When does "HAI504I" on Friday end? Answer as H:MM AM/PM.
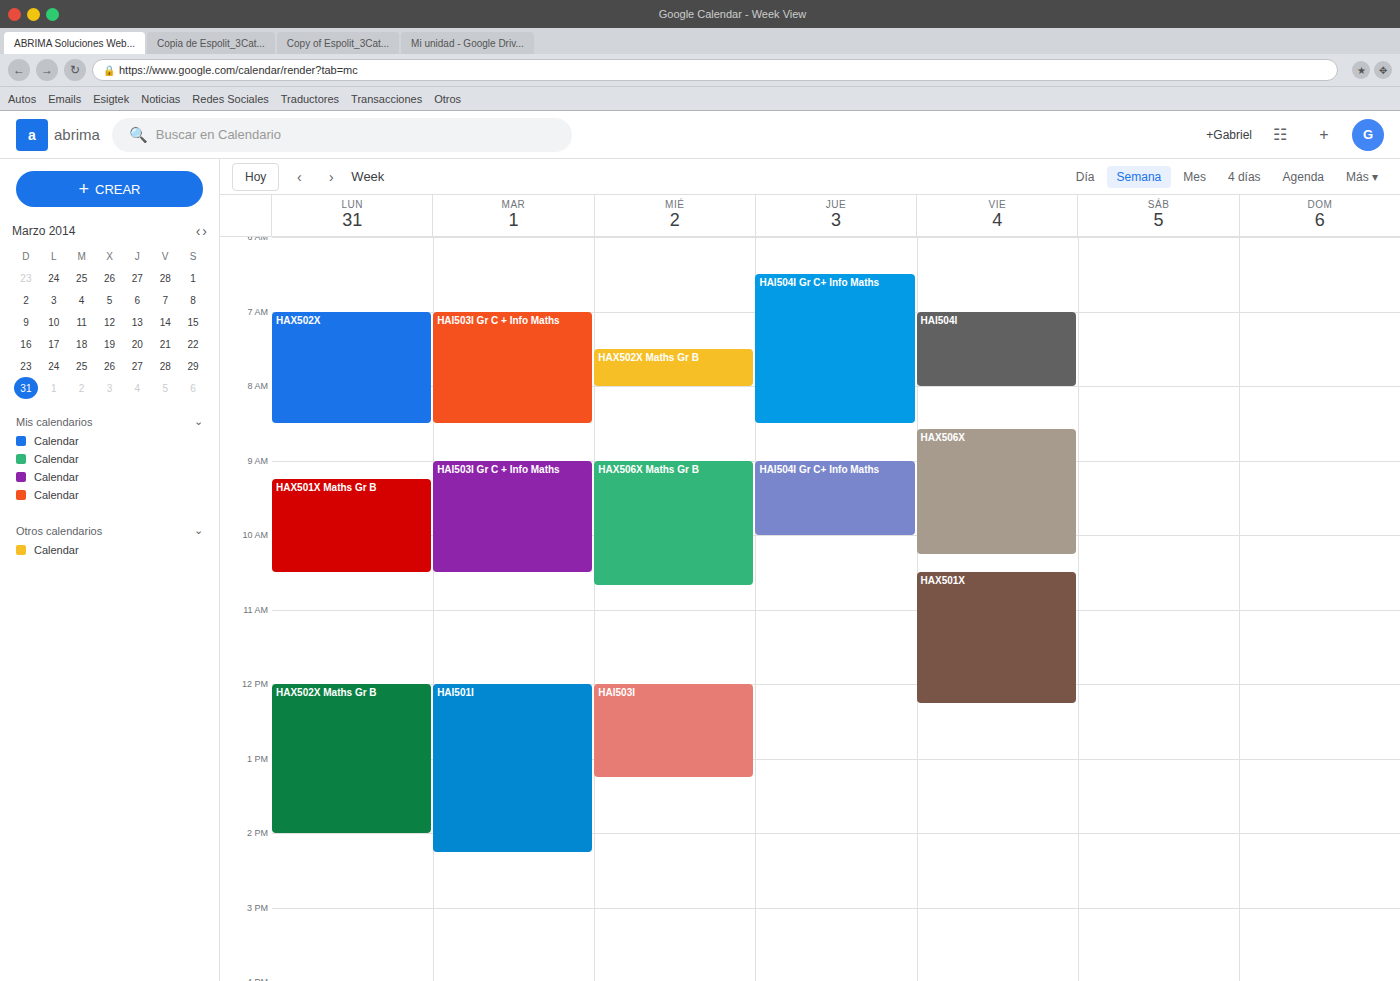
8:00 AM